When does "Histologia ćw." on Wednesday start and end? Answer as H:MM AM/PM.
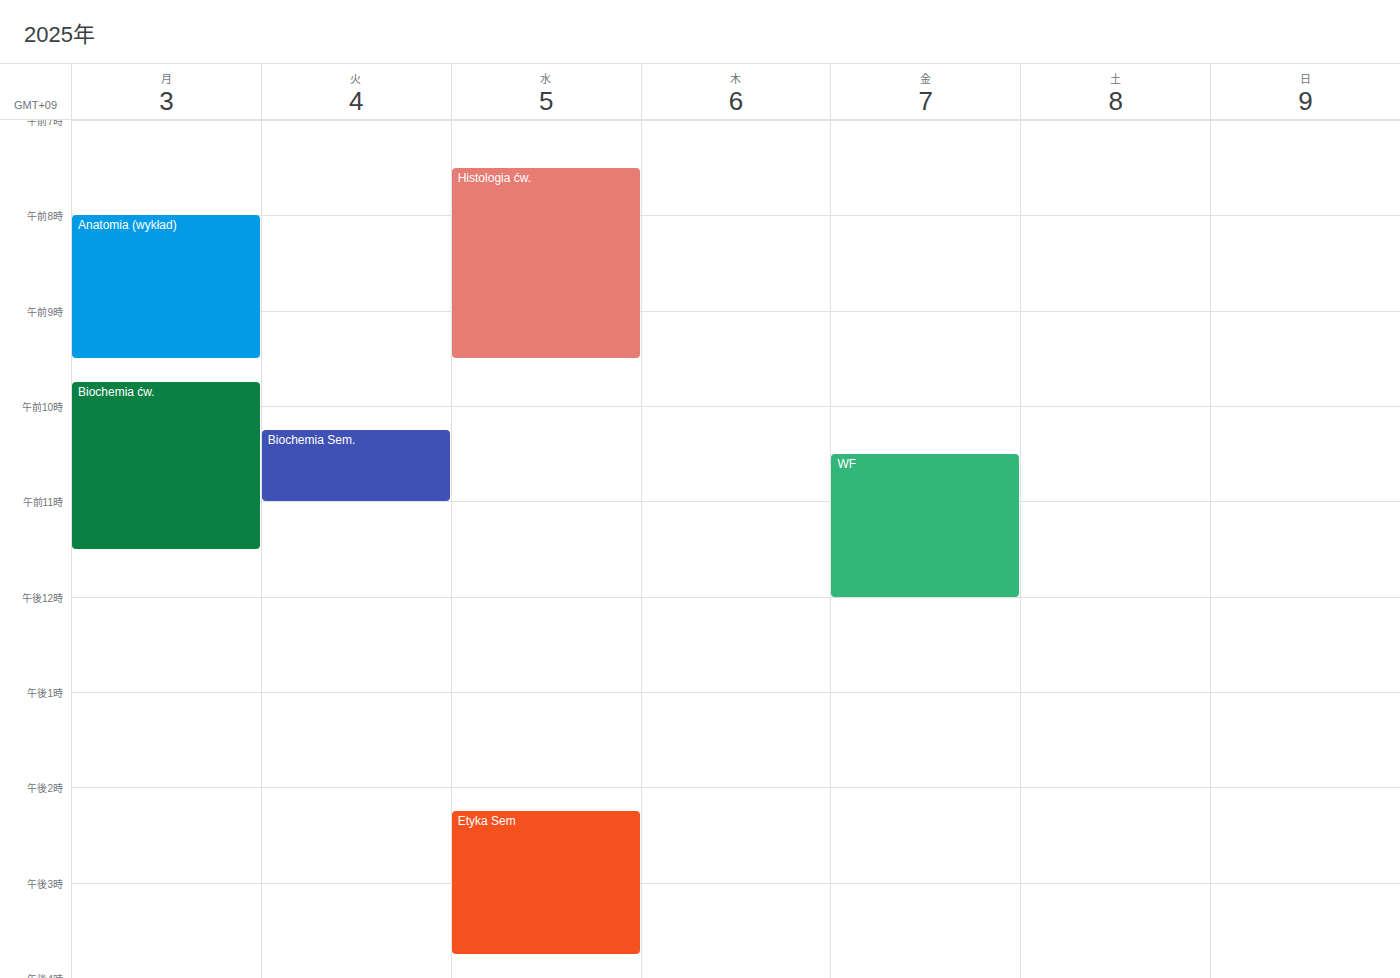
7:30 AM to 9:30 AM